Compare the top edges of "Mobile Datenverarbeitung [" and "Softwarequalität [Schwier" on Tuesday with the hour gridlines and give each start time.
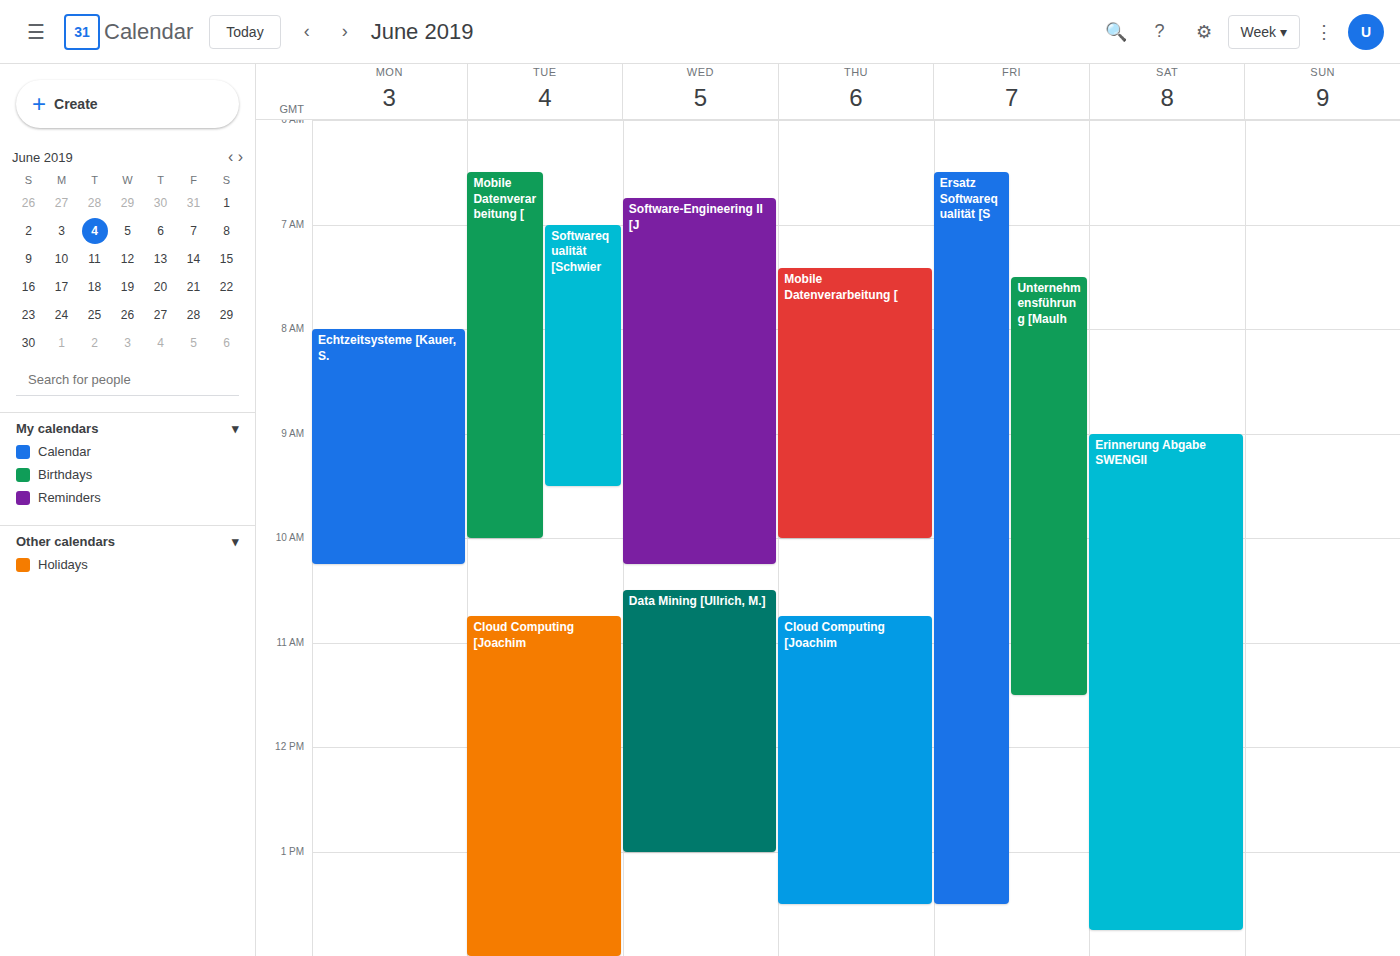
"Mobile Datenverarbeitung [": 6:30 AM, halfway between the 6 AM and 7 AM lines. "Softwarequalität [Schwier": 7:00 AM, exactly on the 7 AM line.